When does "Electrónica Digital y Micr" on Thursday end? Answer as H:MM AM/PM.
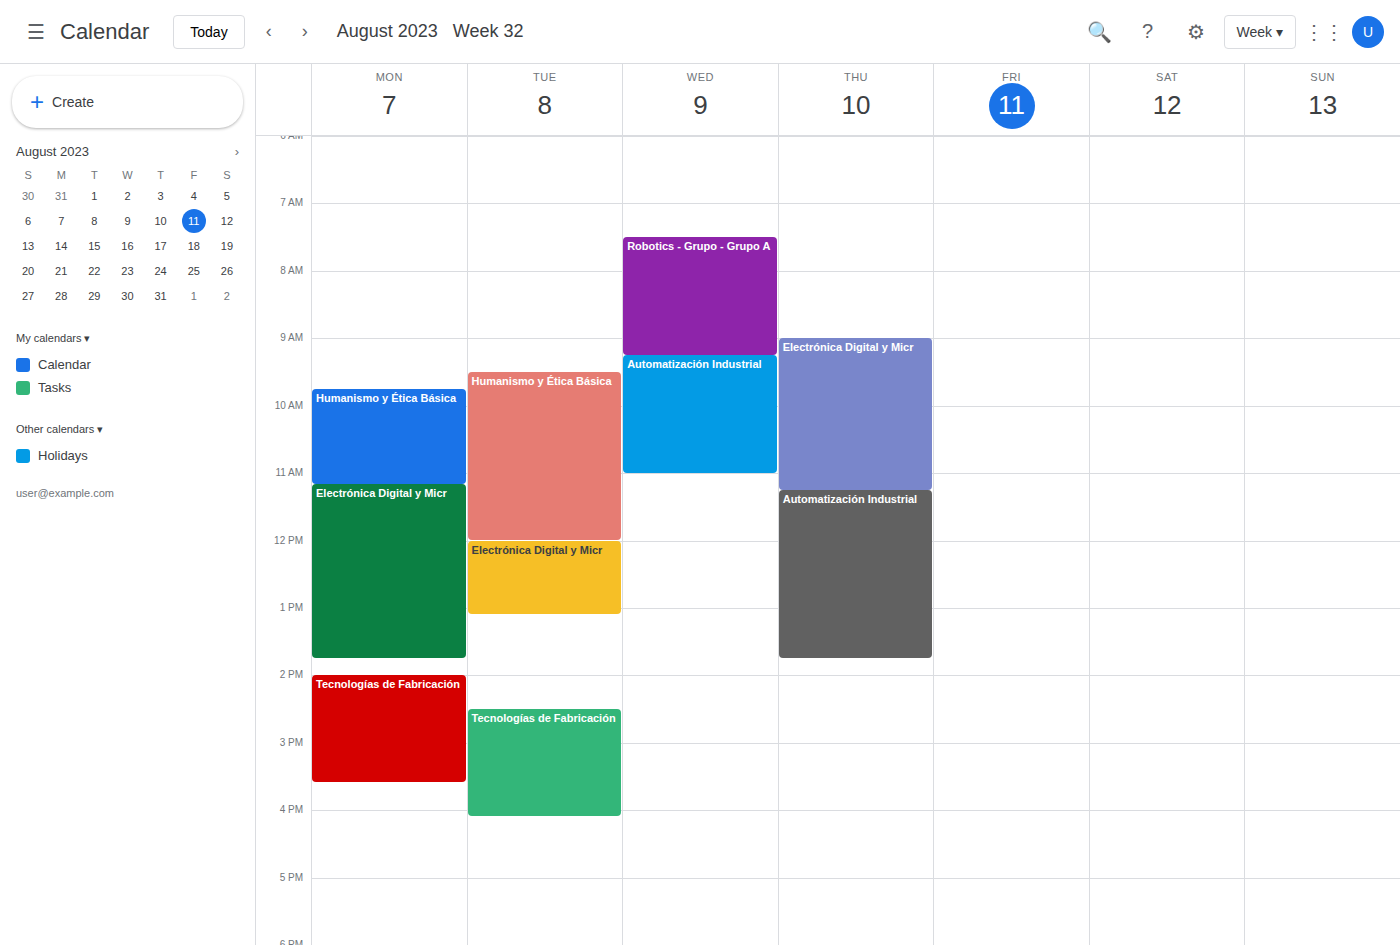
11:15 AM